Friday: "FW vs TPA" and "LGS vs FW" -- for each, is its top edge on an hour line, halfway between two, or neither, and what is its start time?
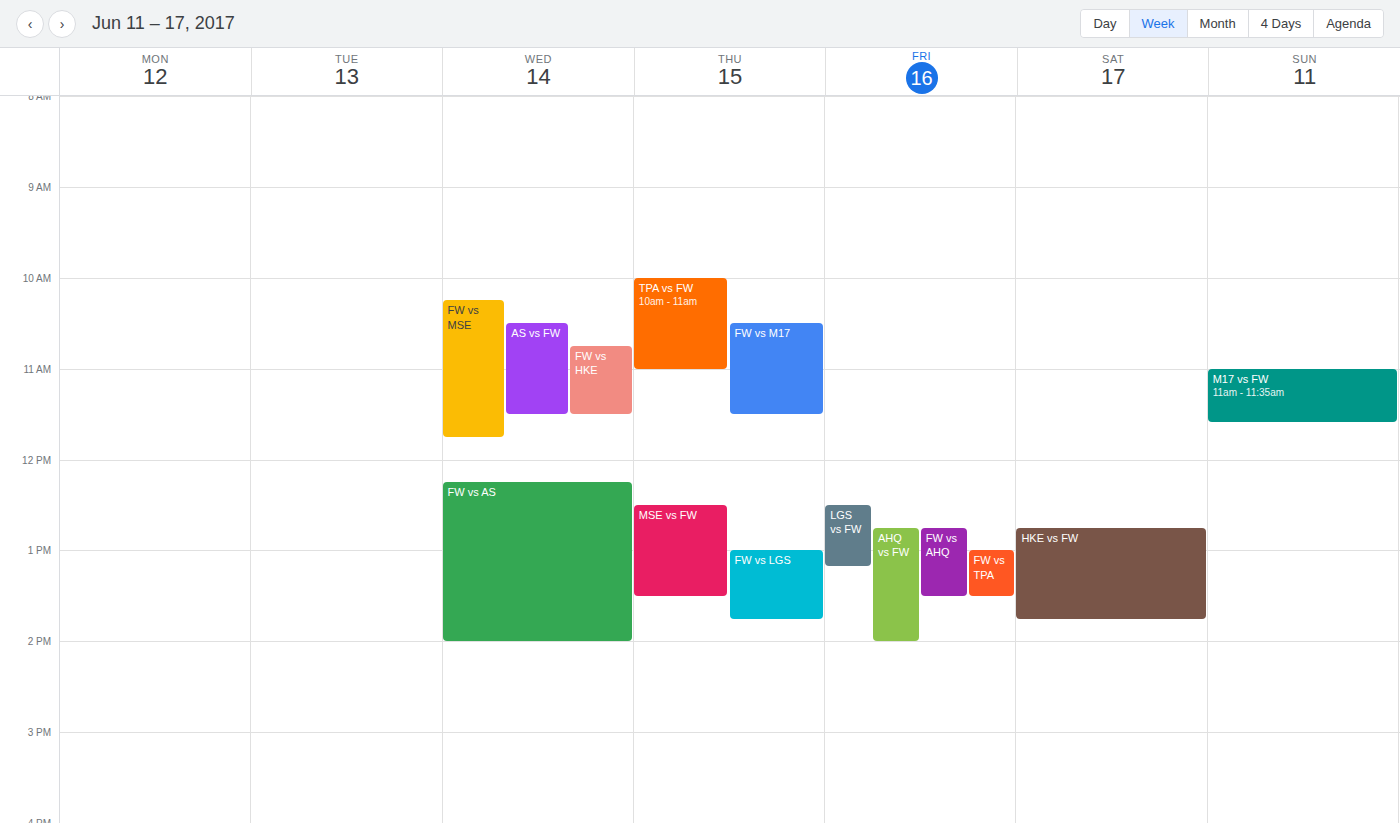
"FW vs TPA": 1:00 PM, exactly on the 1 PM line. "LGS vs FW": 12:30 PM, halfway between the 12 PM and 1 PM lines.